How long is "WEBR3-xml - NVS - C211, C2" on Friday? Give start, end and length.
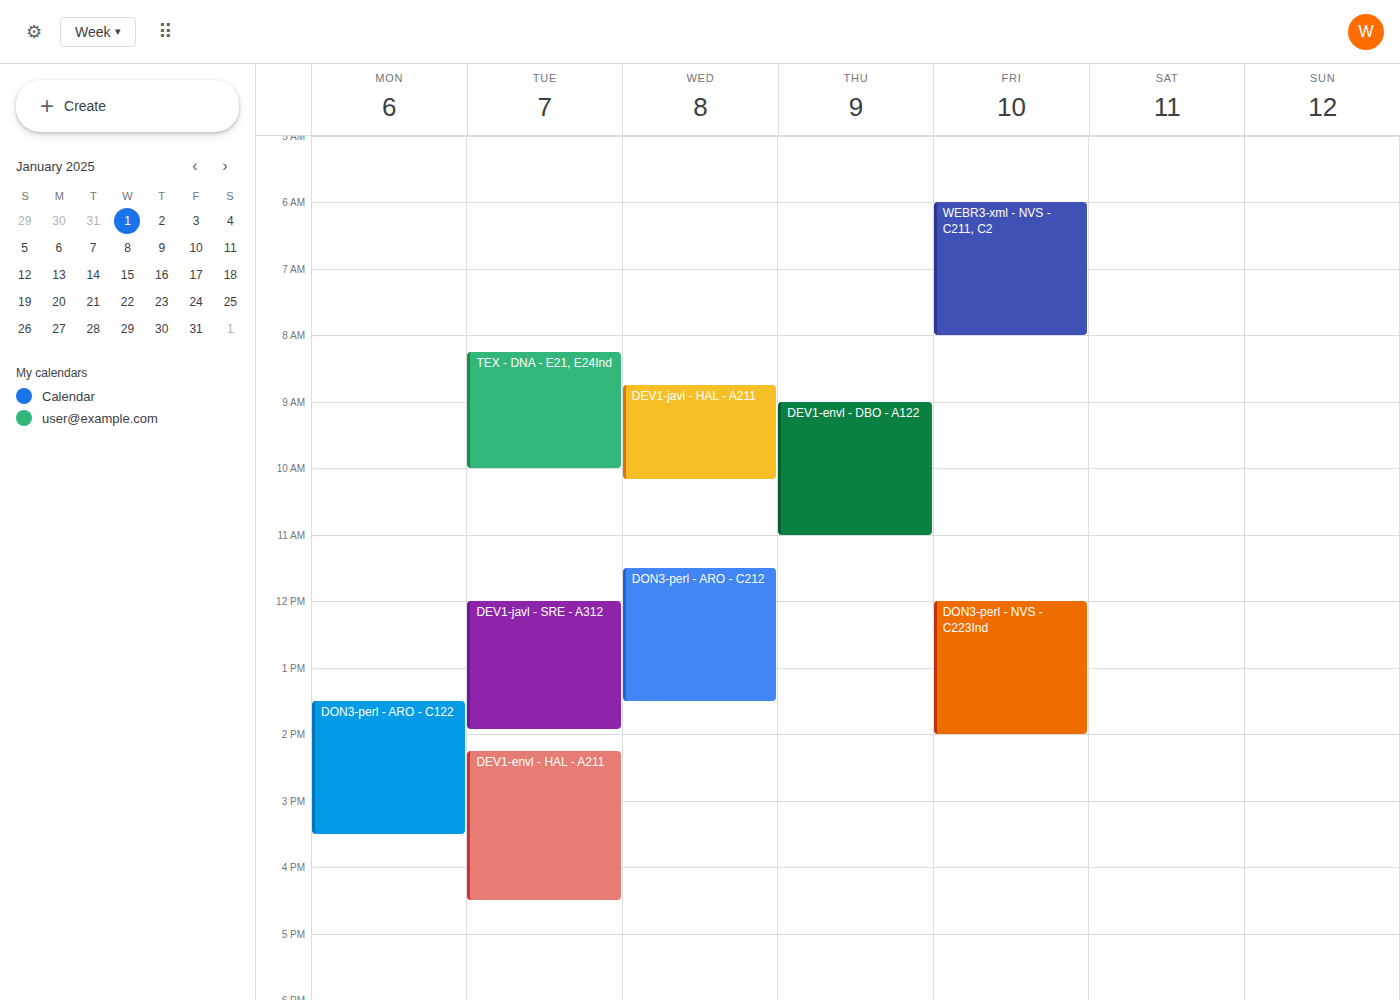
6:00 AM to 8:00 AM, 2 hours